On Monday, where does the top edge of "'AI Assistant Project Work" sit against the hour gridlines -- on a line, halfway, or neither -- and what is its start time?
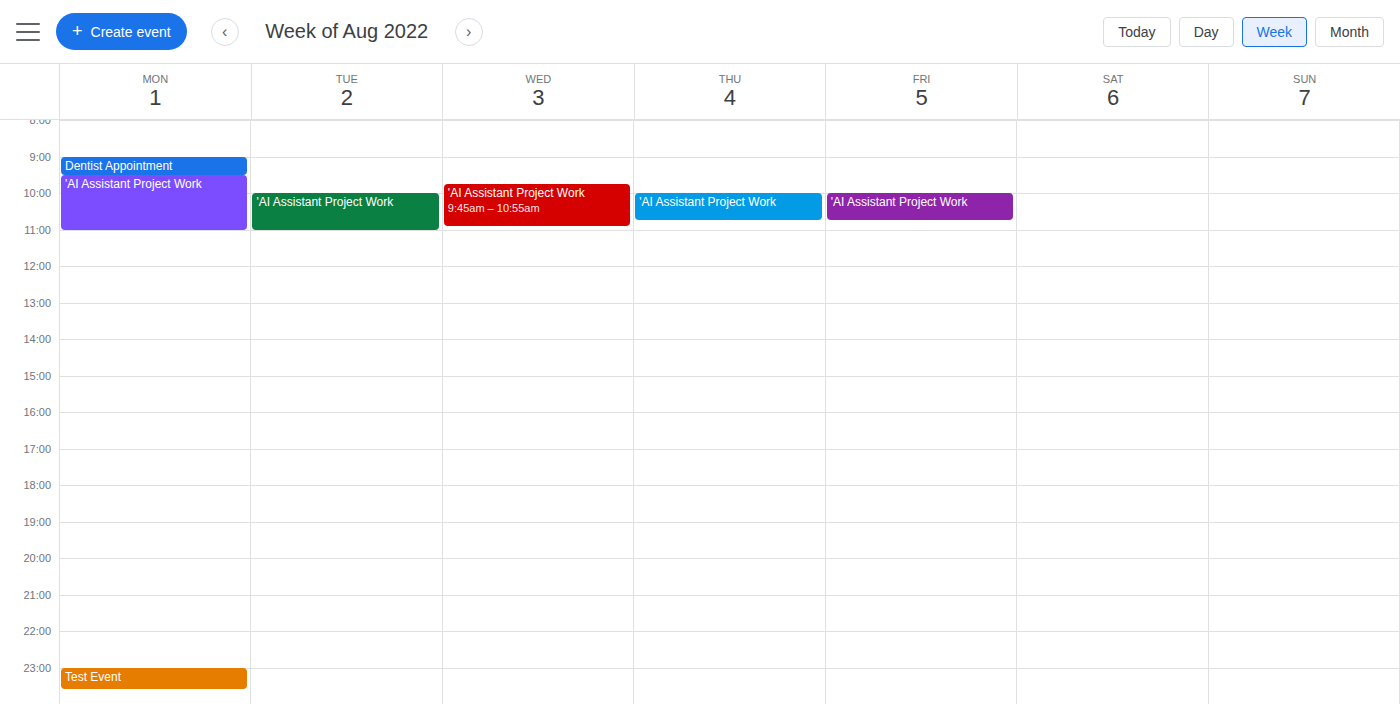
9:30 AM -- halfway between the 9 AM and 10 AM lines.